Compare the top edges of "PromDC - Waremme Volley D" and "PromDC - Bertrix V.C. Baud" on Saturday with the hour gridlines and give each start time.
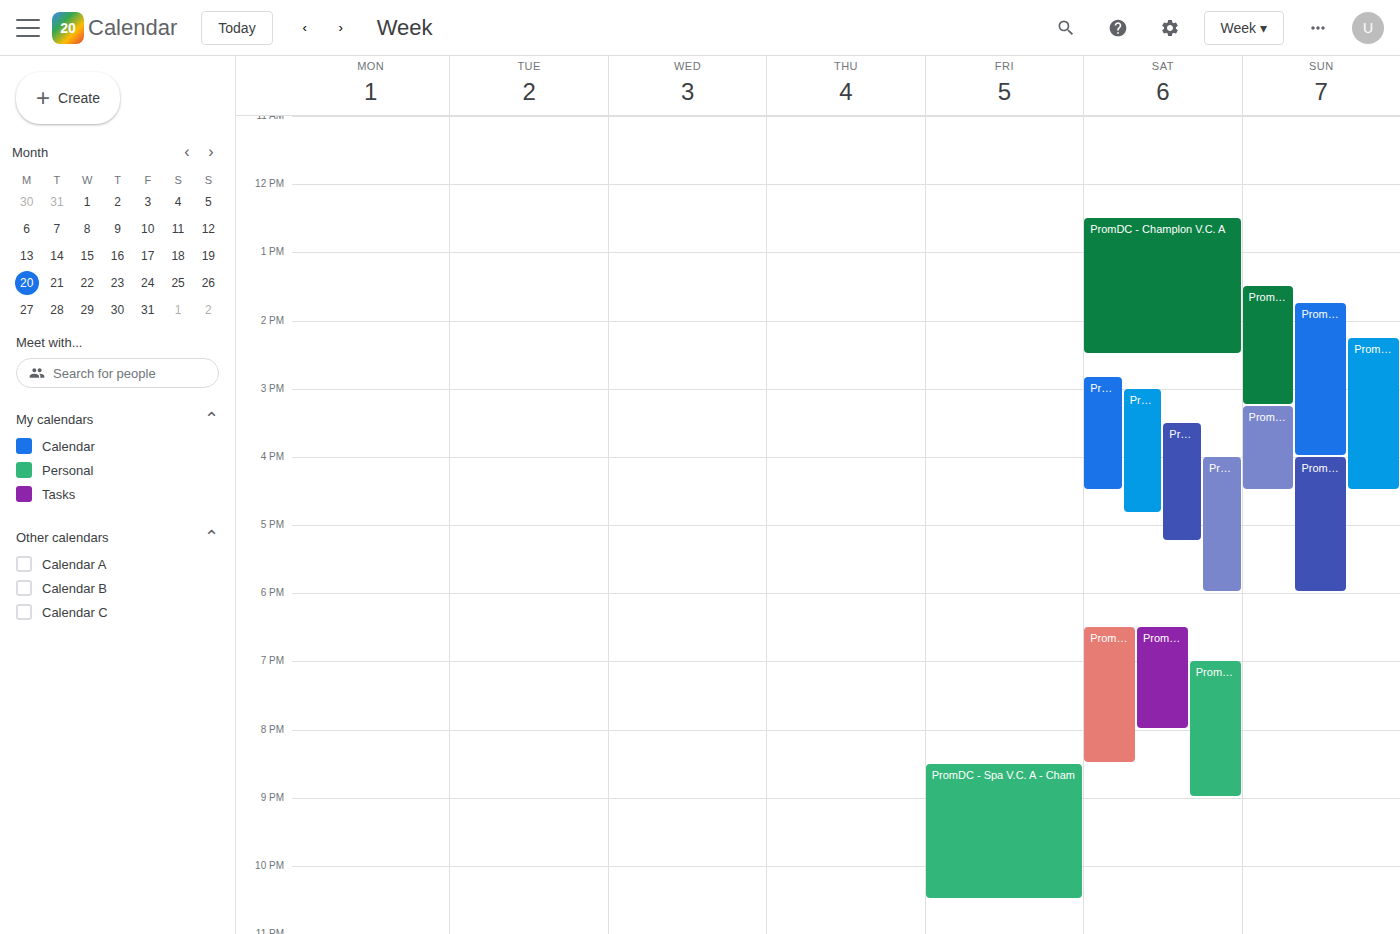
"PromDC - Waremme Volley D": 7:00 PM, exactly on the 7 PM line. "PromDC - Bertrix V.C. Baud": 6:30 PM, halfway between the 6 PM and 7 PM lines.